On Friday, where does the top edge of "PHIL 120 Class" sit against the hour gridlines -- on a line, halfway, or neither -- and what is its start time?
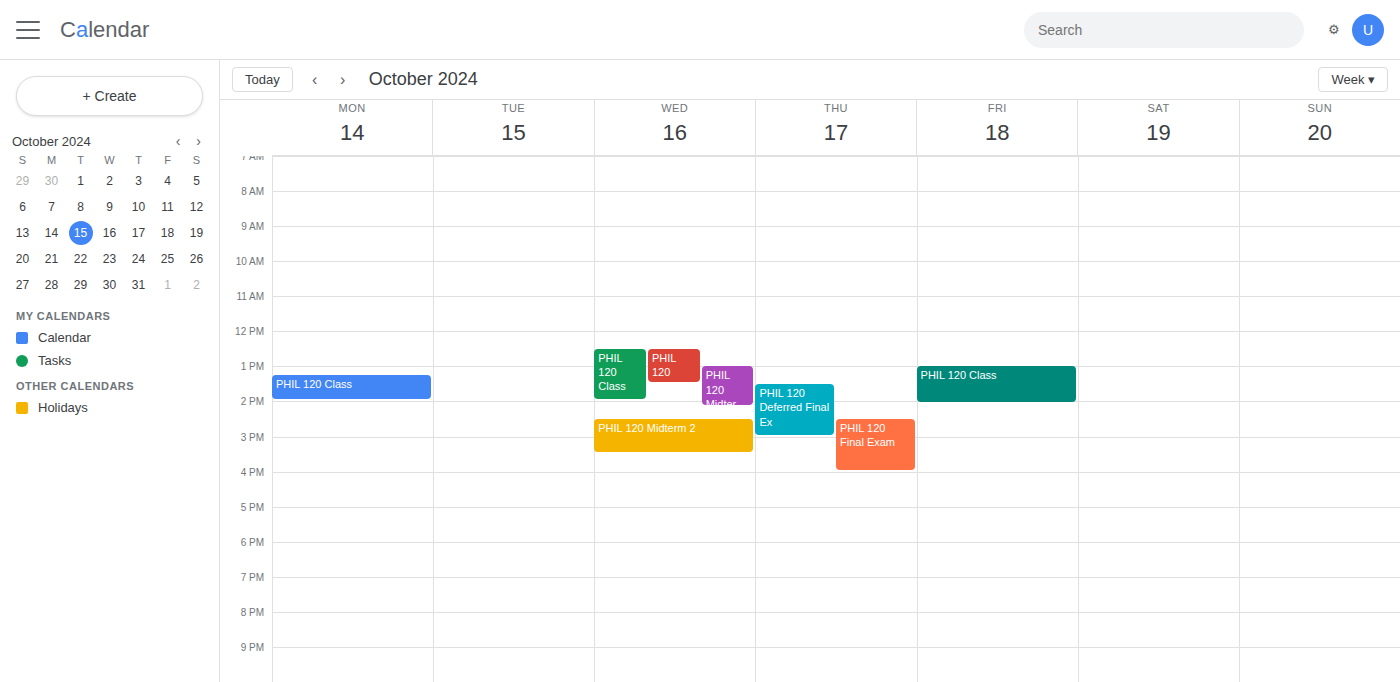
1:00 PM -- exactly on the 1 PM line.